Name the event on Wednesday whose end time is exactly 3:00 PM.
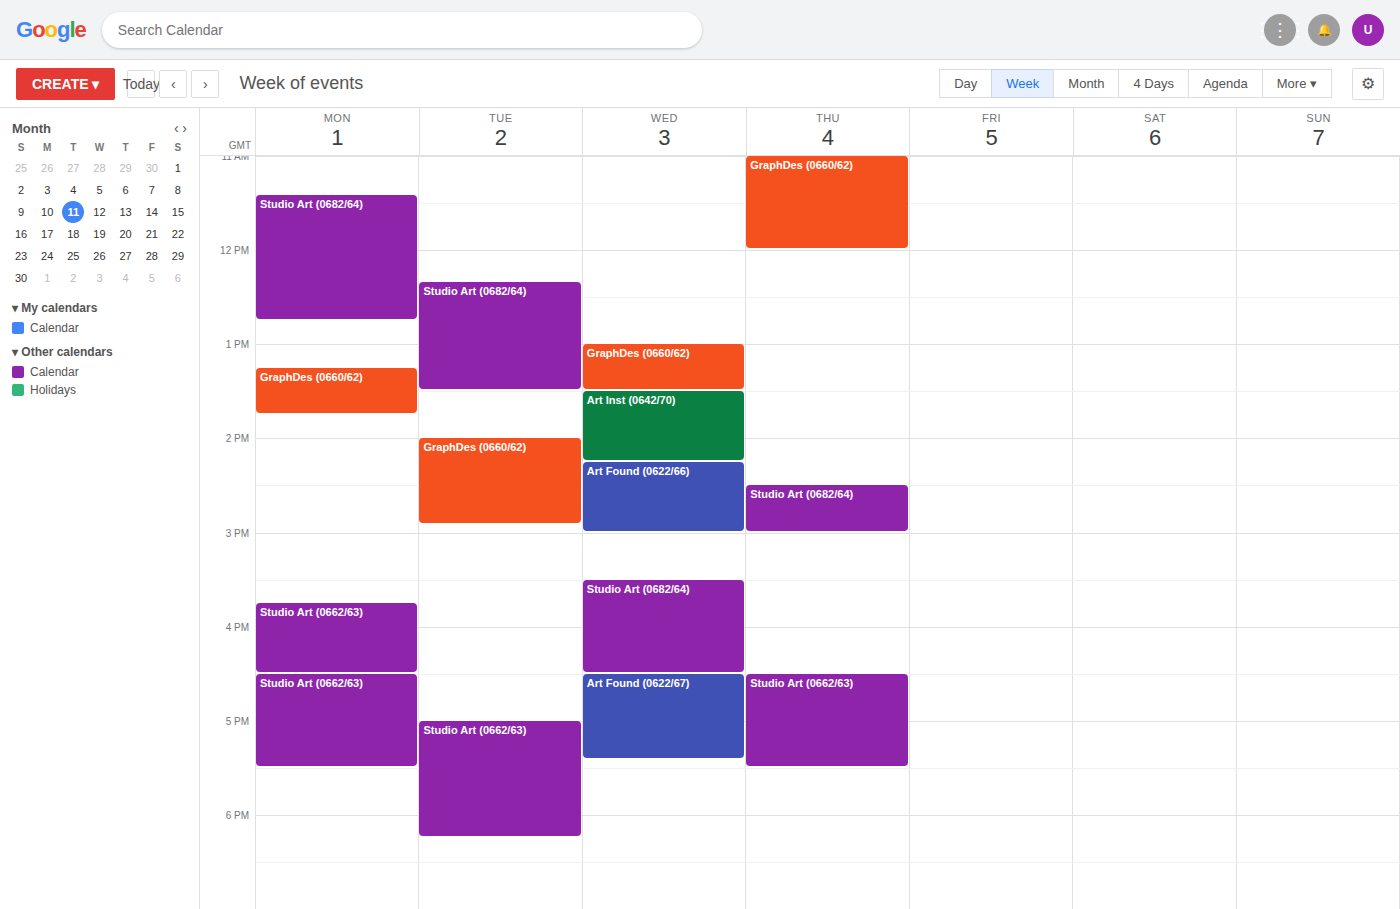
"Art Found (0622/66)"